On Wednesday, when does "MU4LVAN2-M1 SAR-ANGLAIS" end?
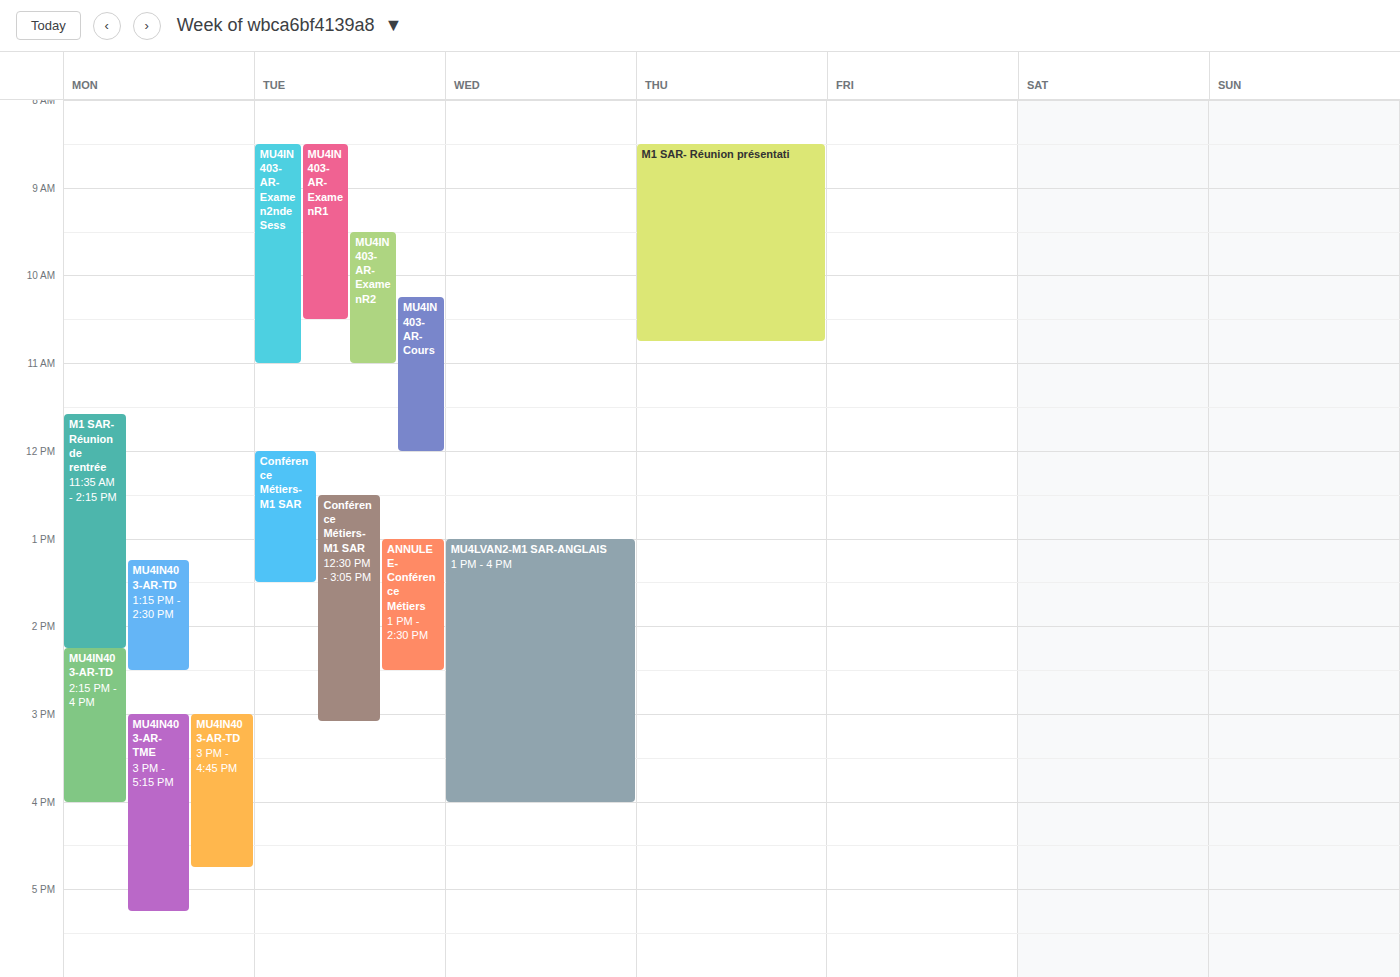
4:00 PM